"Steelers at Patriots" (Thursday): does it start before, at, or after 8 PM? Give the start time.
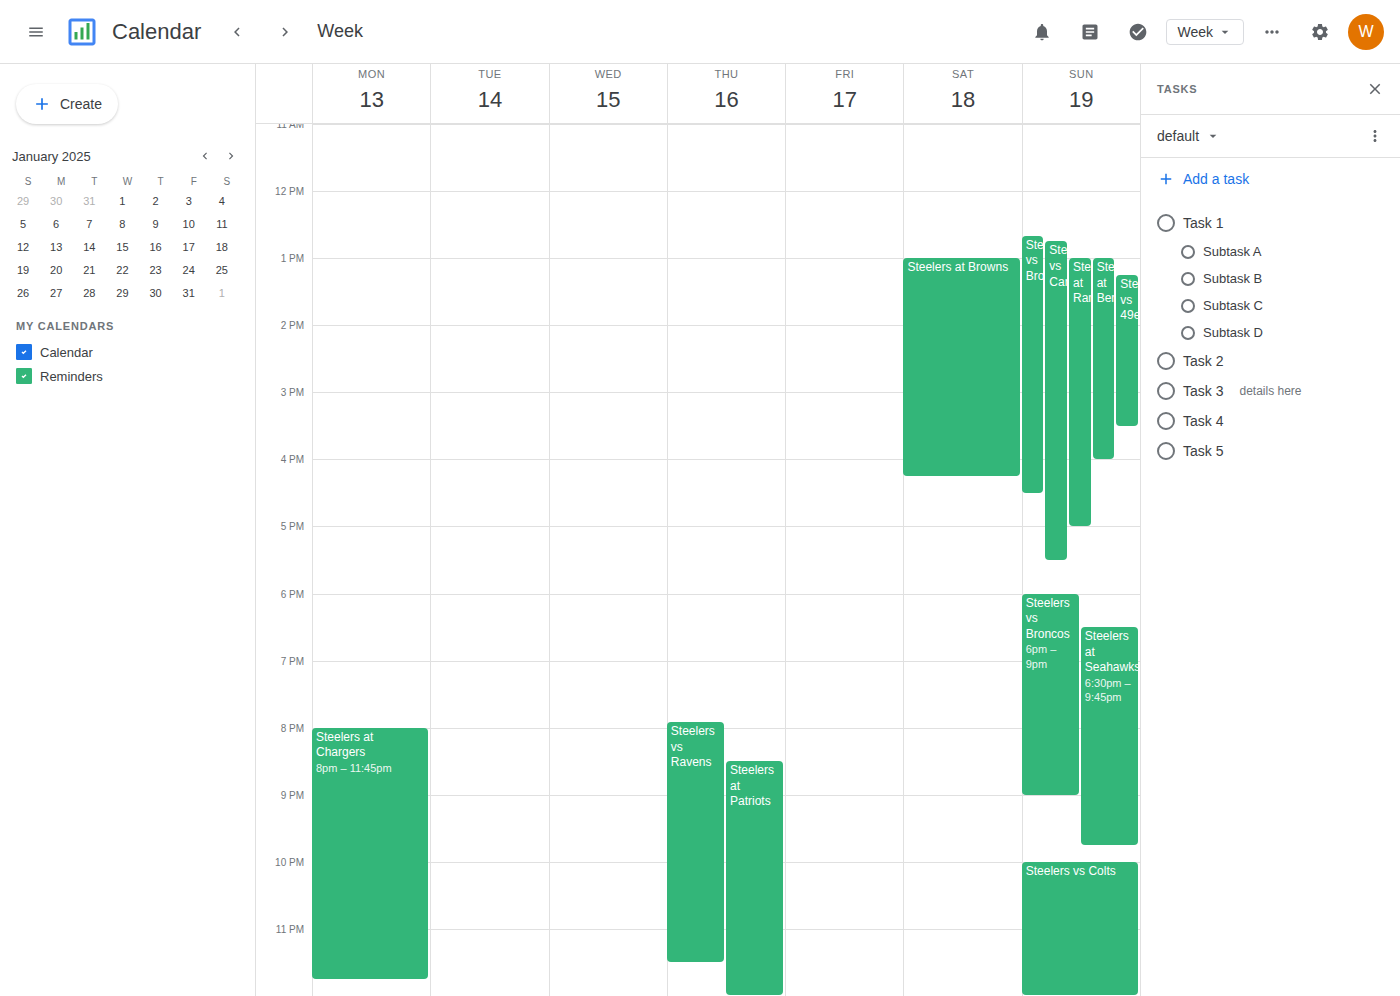
8:30 PM -- after 8 PM, 30 minutes below the 8 PM line.